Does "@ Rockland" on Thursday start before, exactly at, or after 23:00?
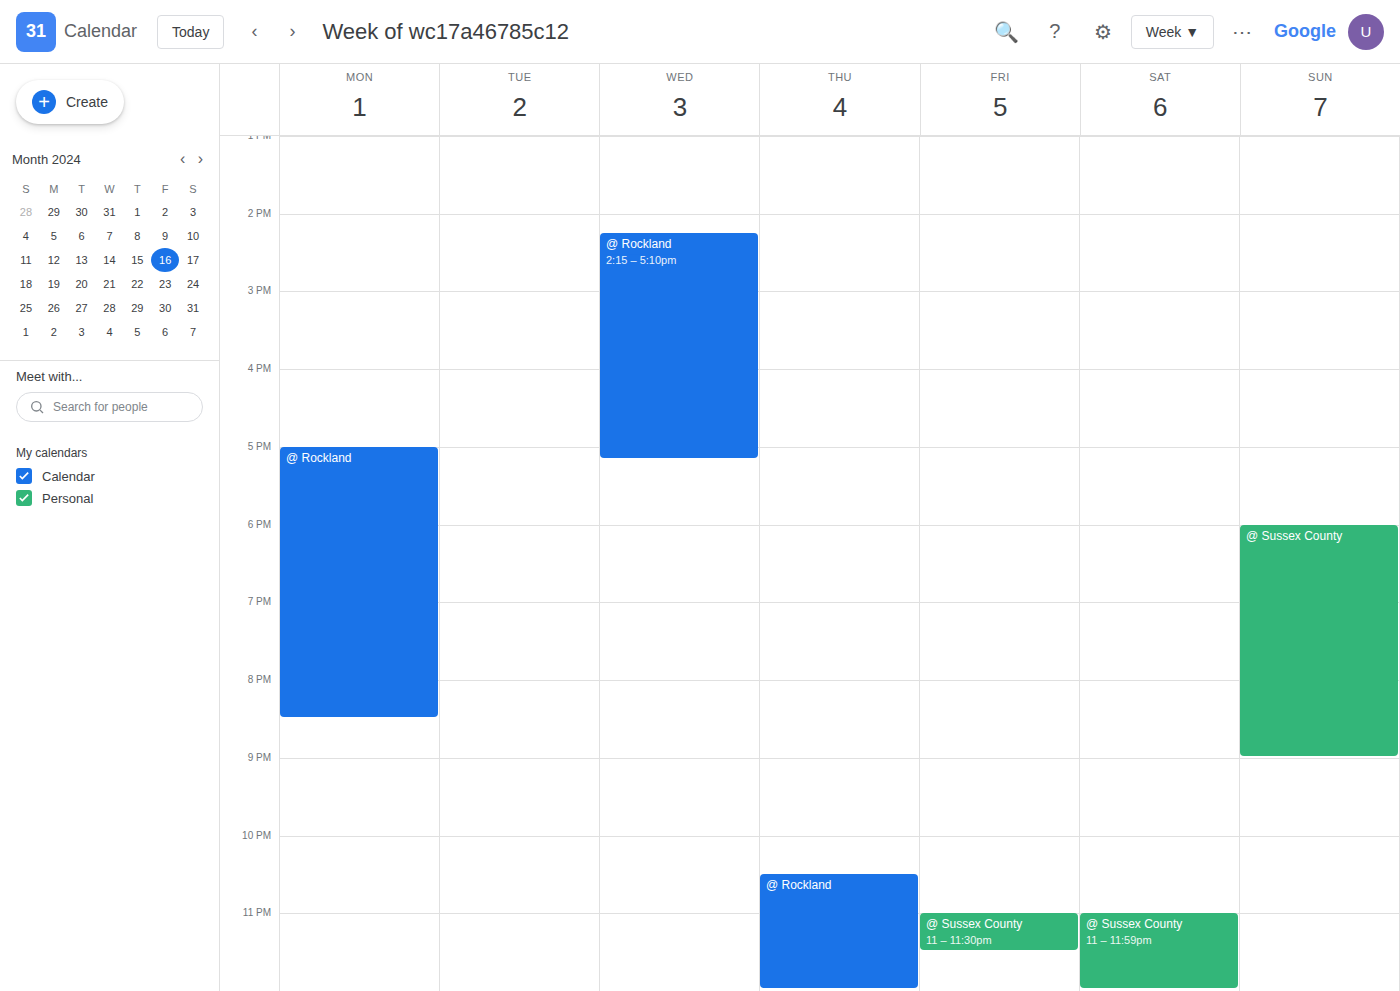
22:30 -- before 23:00, 30 minutes above the 23:00 line.